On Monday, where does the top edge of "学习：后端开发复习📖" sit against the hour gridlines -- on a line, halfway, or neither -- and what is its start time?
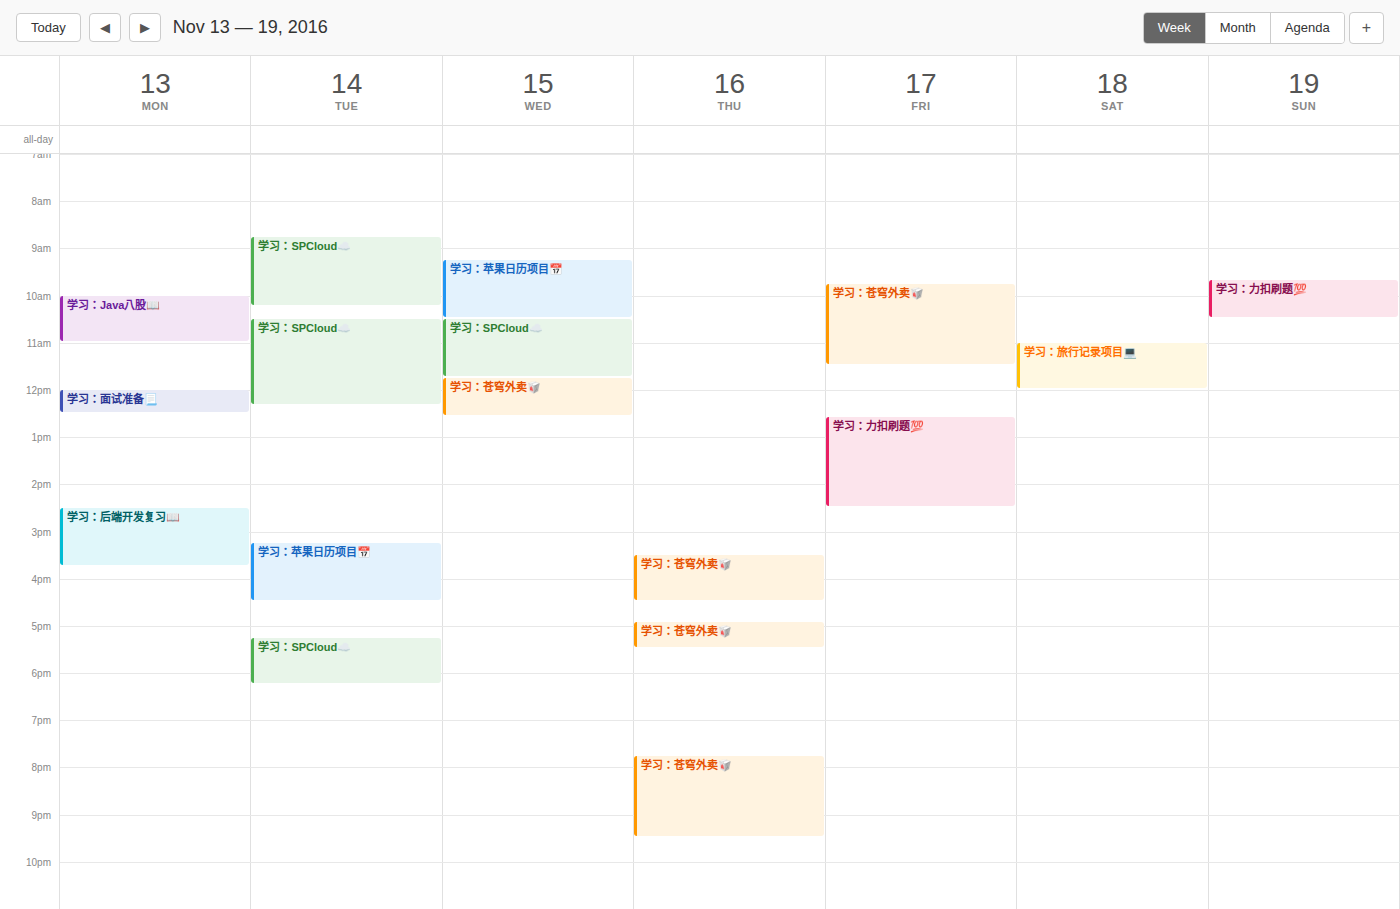
14:30 -- halfway between the 14:00 and 15:00 lines.